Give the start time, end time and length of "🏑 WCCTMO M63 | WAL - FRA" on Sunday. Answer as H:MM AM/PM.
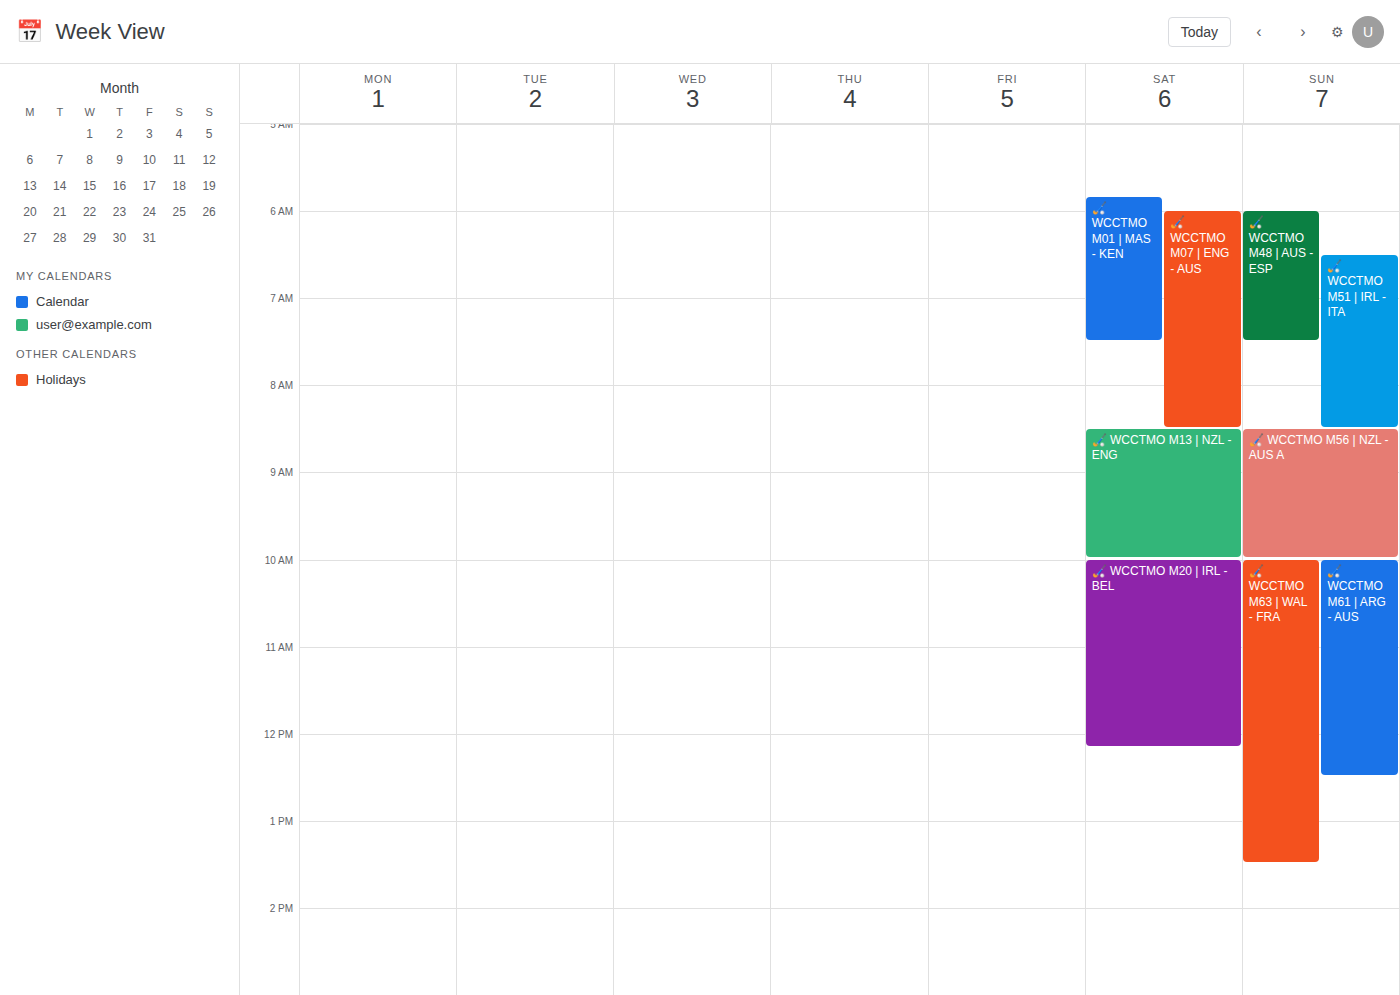
10:00 AM to 1:30 PM, 3 hours 30 minutes